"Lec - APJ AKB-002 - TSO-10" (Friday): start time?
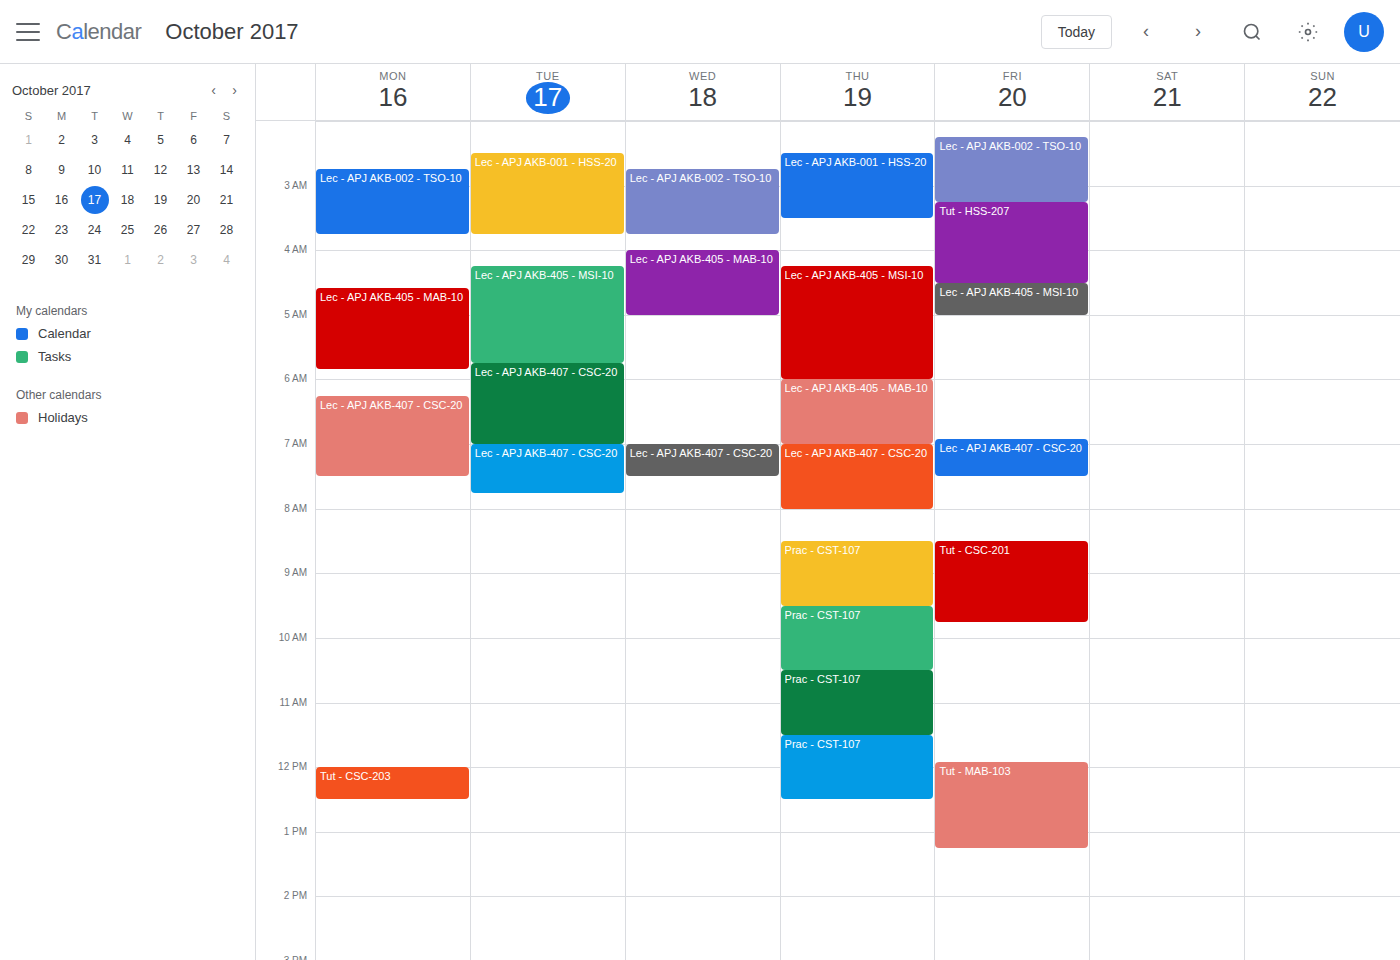
2:15 AM